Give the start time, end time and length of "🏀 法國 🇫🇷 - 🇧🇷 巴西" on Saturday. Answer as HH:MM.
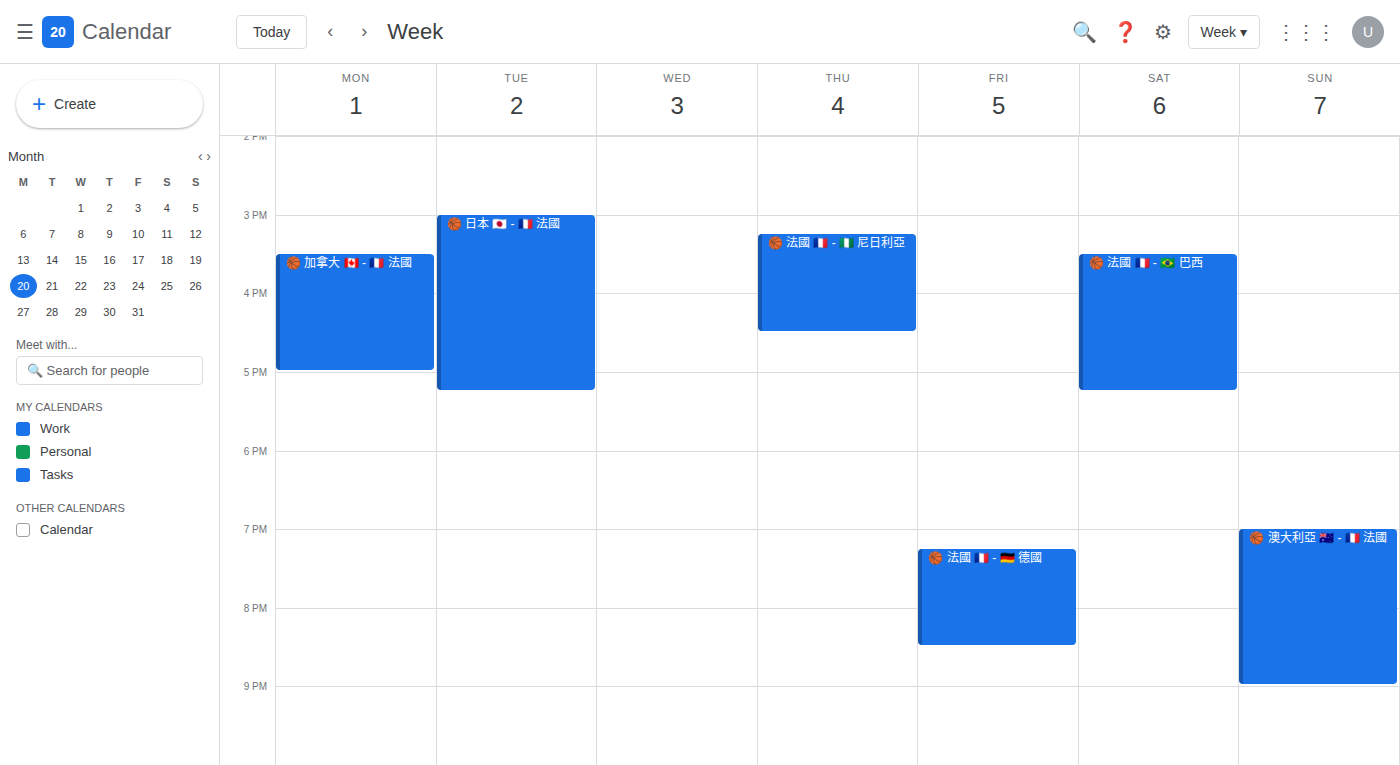
15:30 to 17:15, 1 hour 45 minutes